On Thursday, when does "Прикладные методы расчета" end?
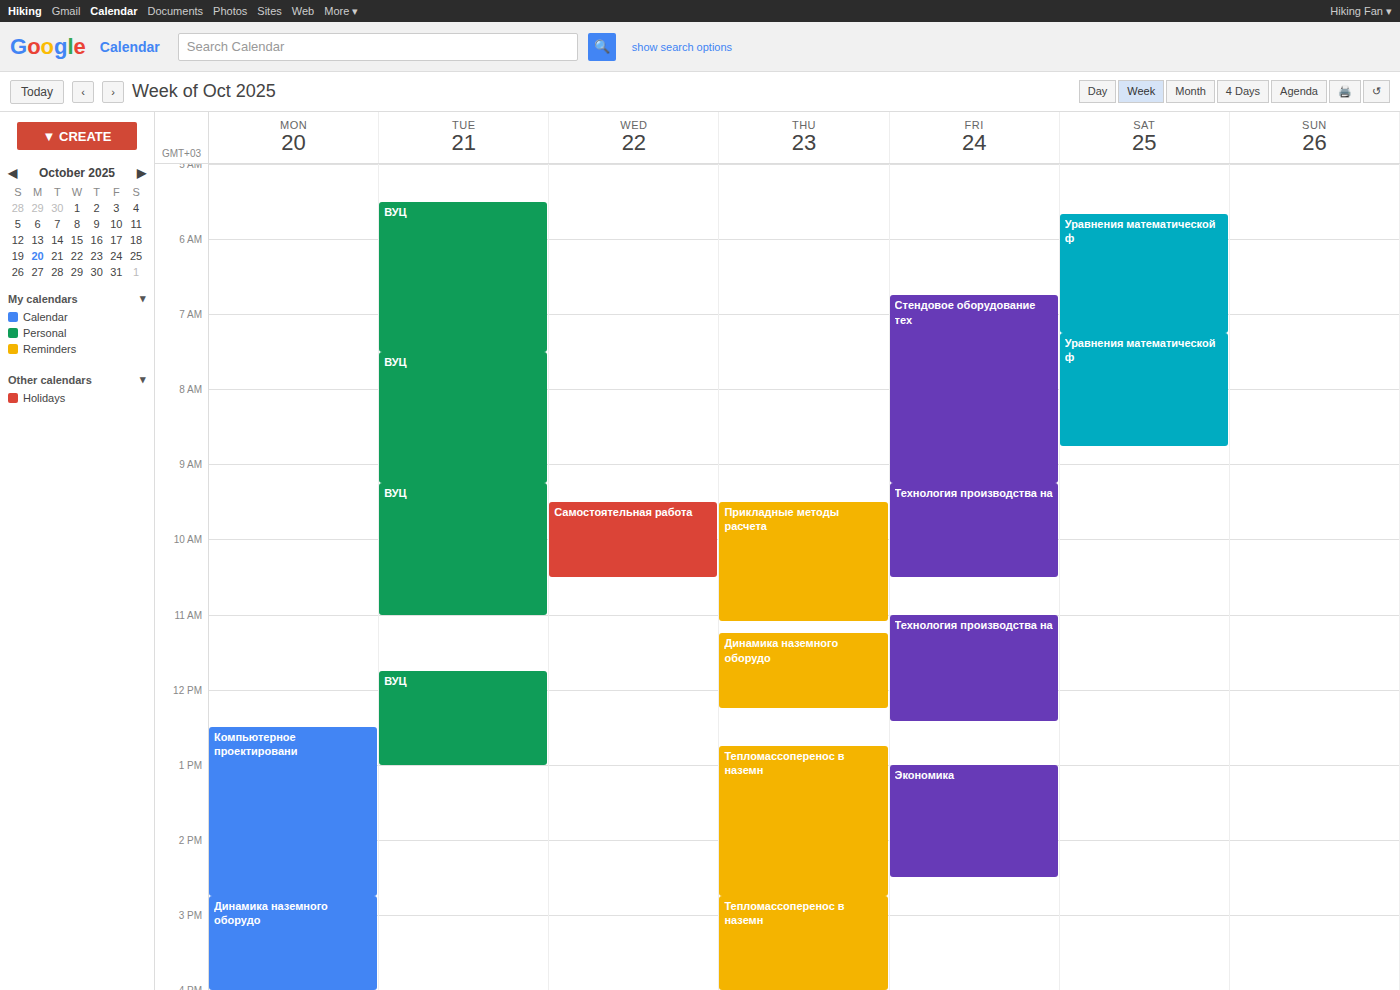
11:05 AM